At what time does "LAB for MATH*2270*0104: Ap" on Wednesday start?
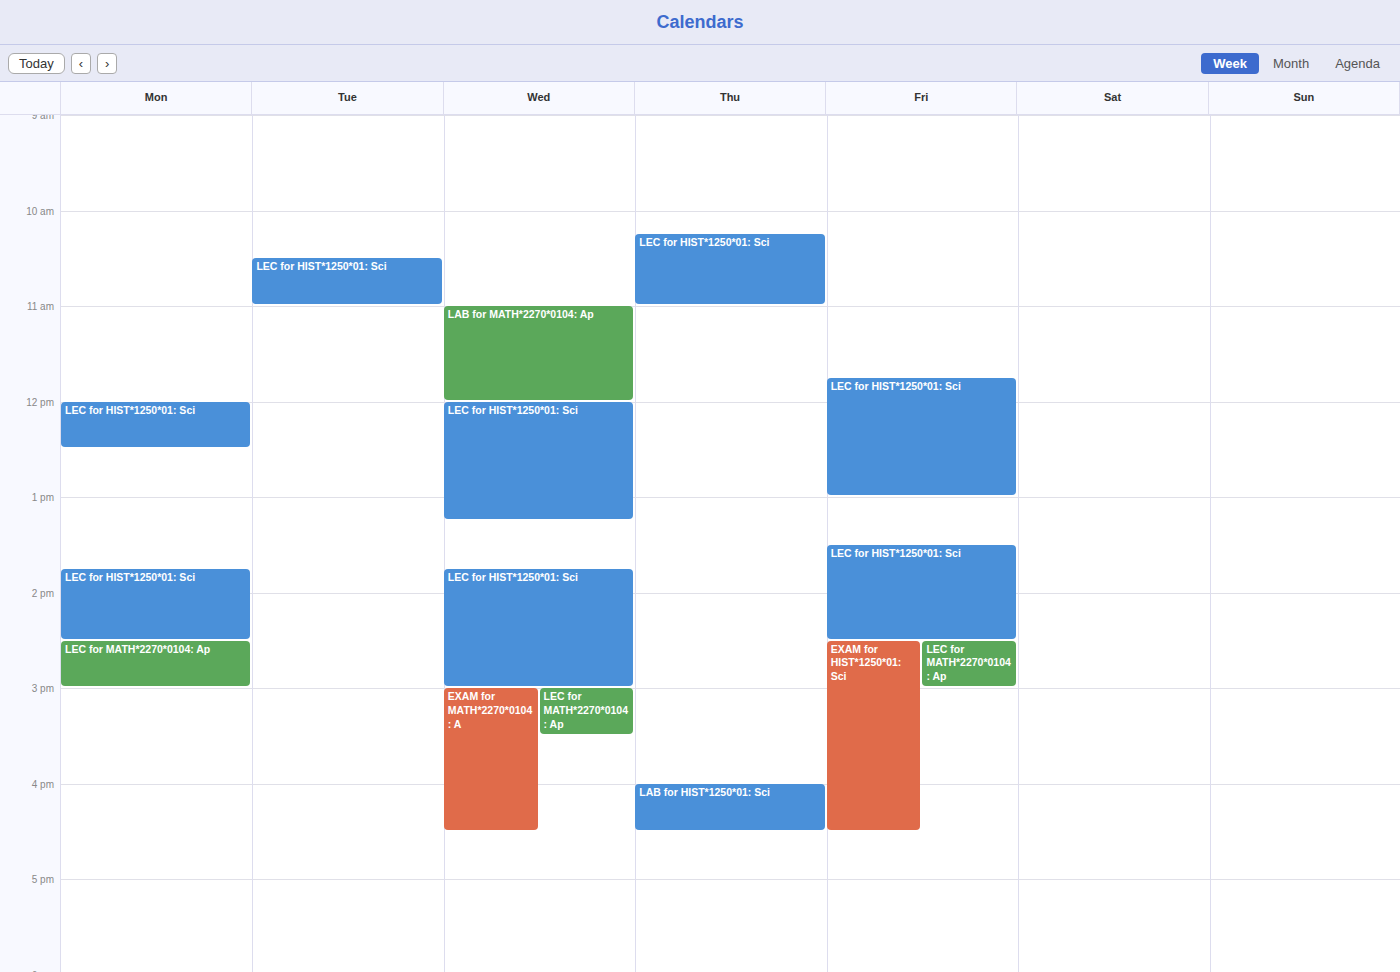
11:00 AM